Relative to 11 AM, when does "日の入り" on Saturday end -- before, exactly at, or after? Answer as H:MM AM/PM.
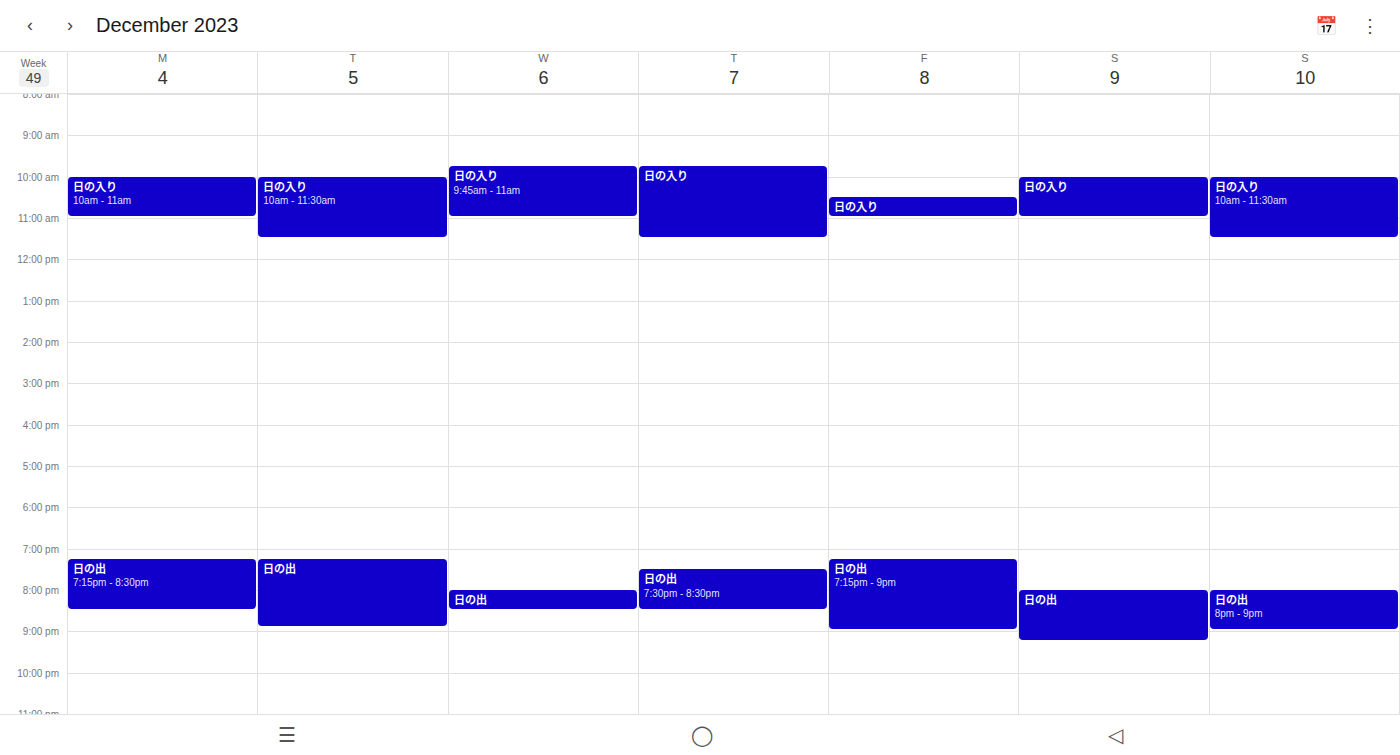
11:00 AM -- exactly at 11 AM, on the 11 AM line.